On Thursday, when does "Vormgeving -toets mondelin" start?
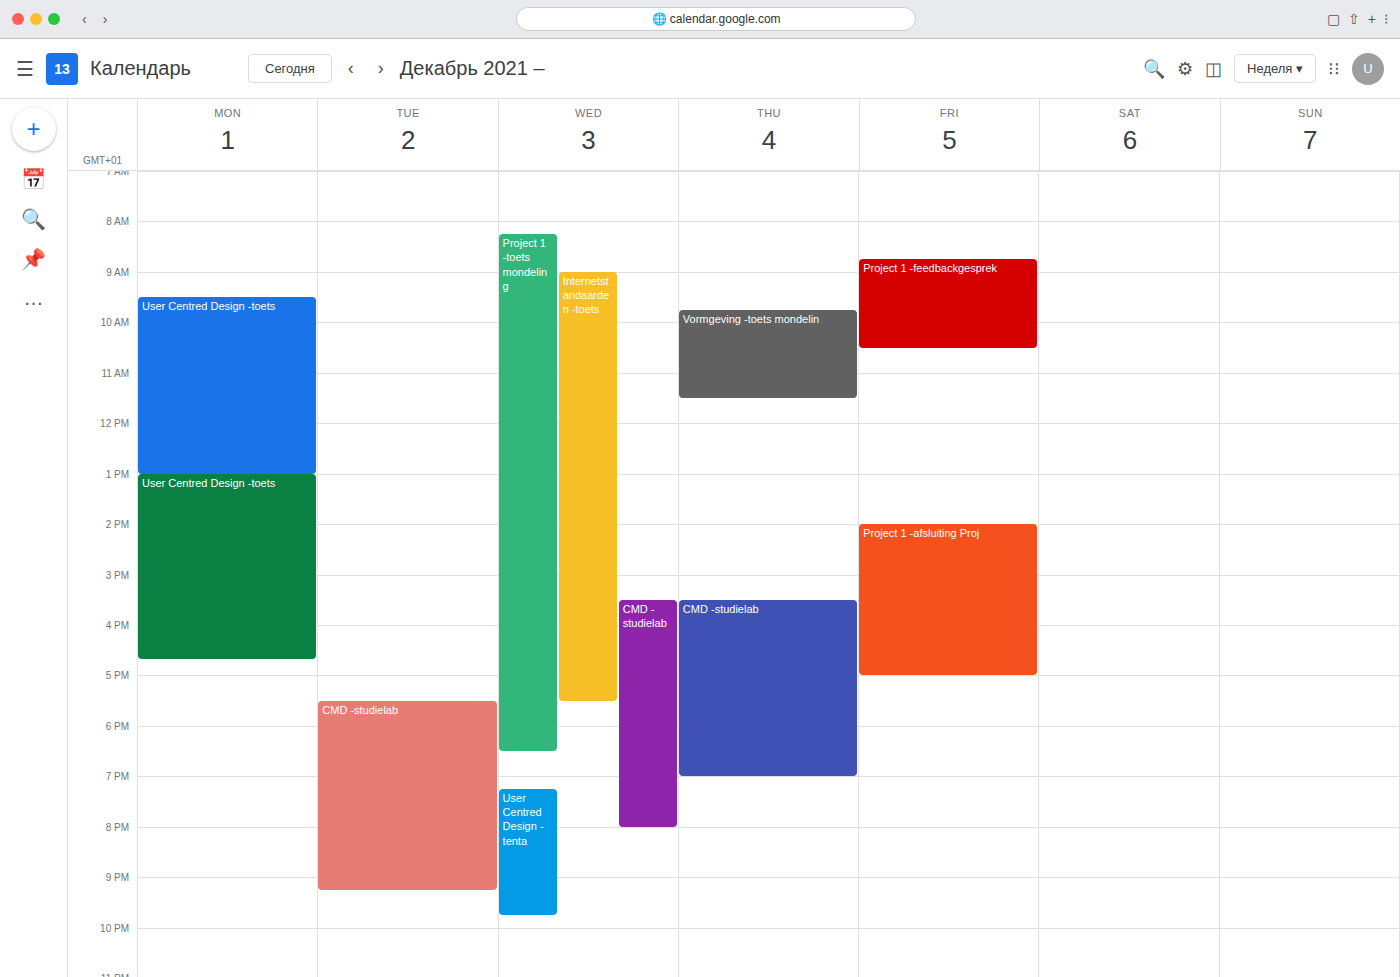
9:45 AM